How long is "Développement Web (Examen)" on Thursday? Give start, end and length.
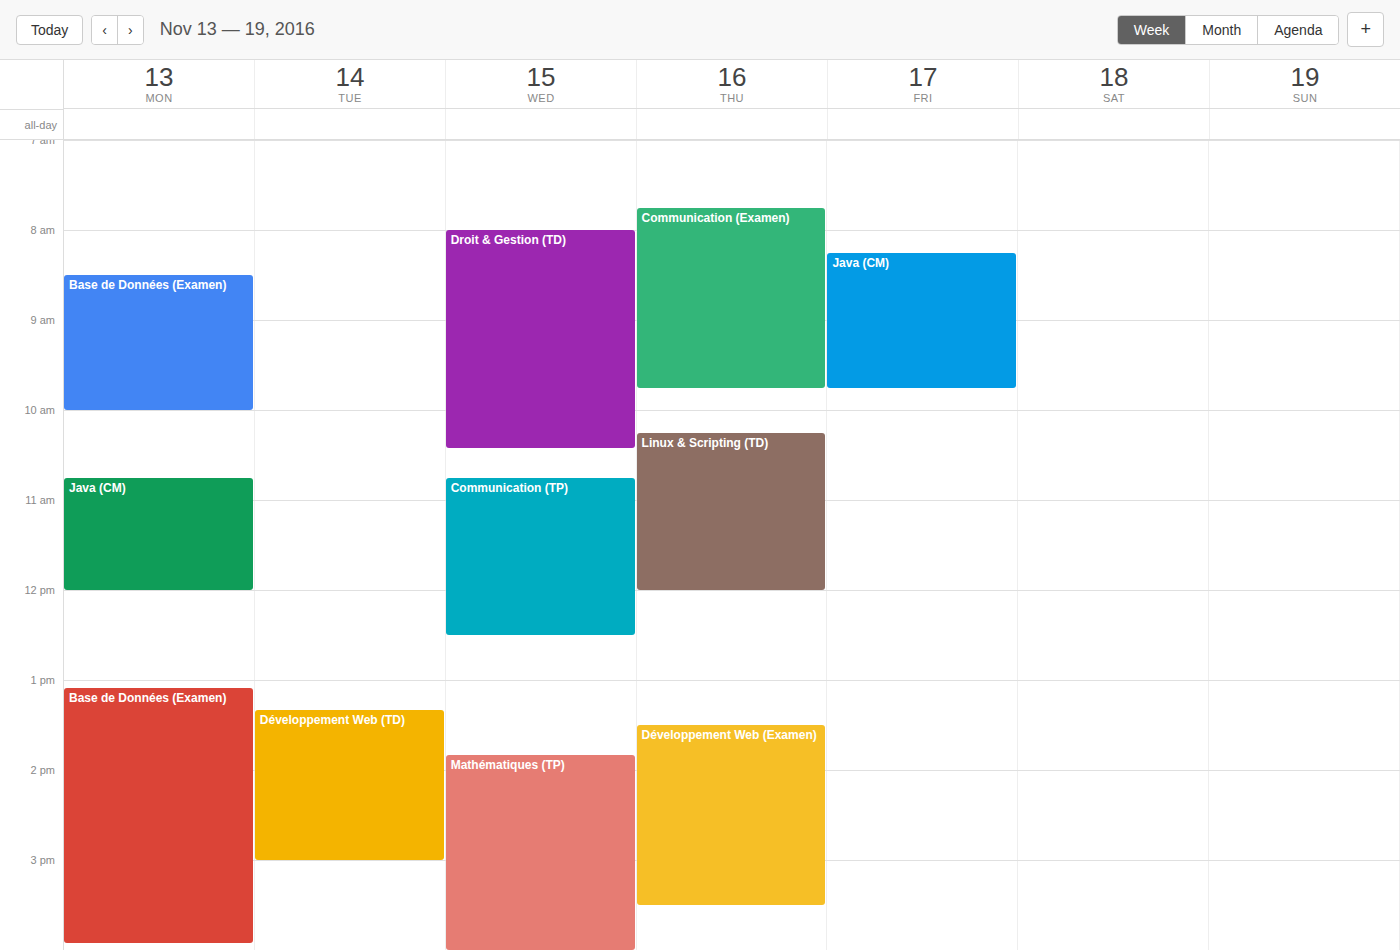
1:30 PM to 3:30 PM, 2 hours